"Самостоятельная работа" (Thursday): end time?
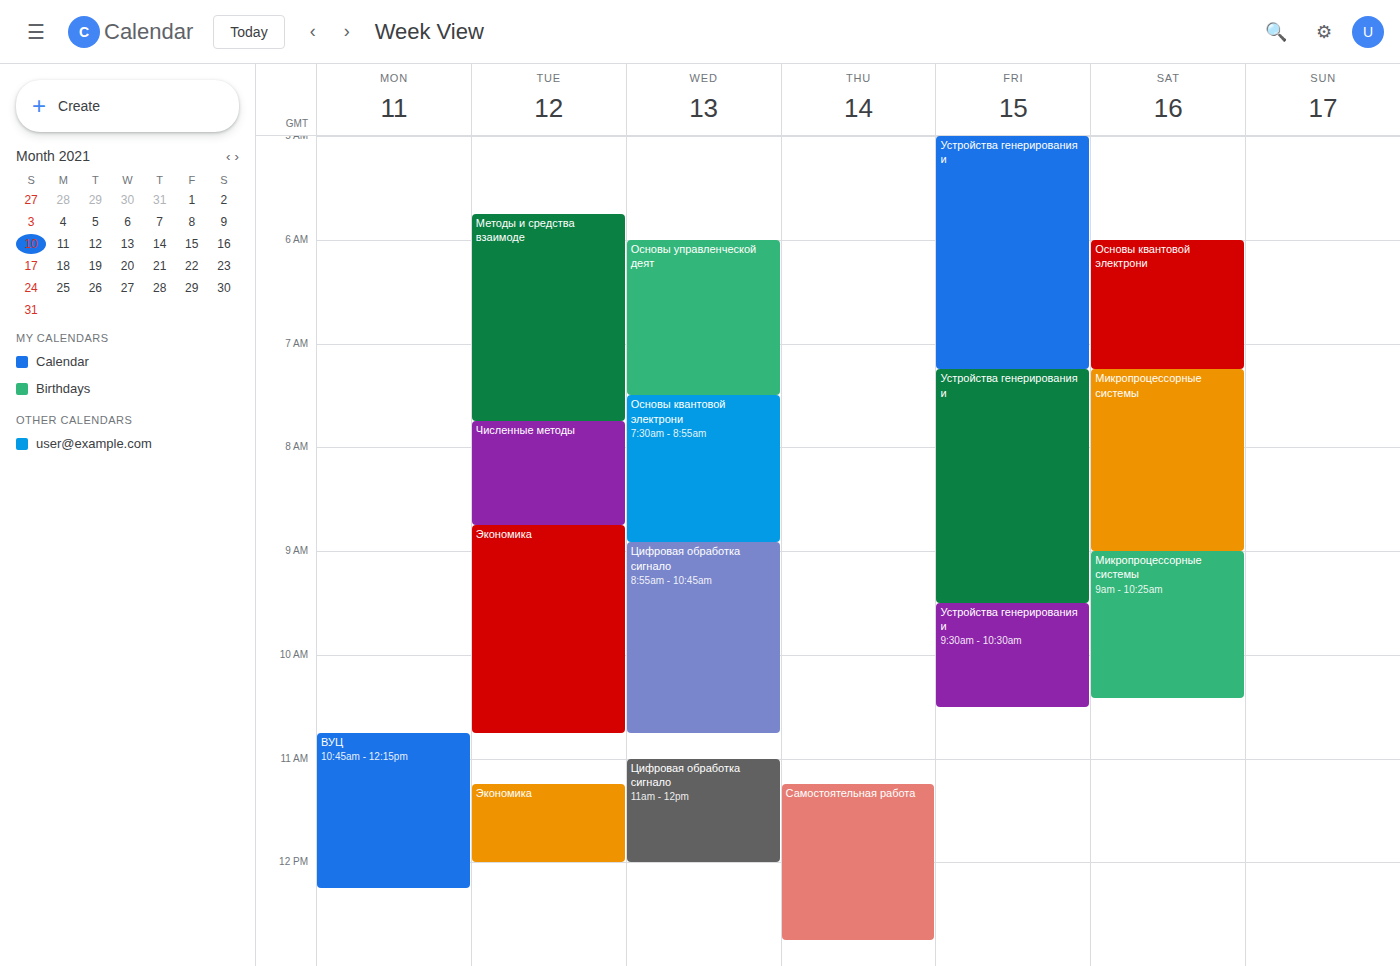
12:45 PM